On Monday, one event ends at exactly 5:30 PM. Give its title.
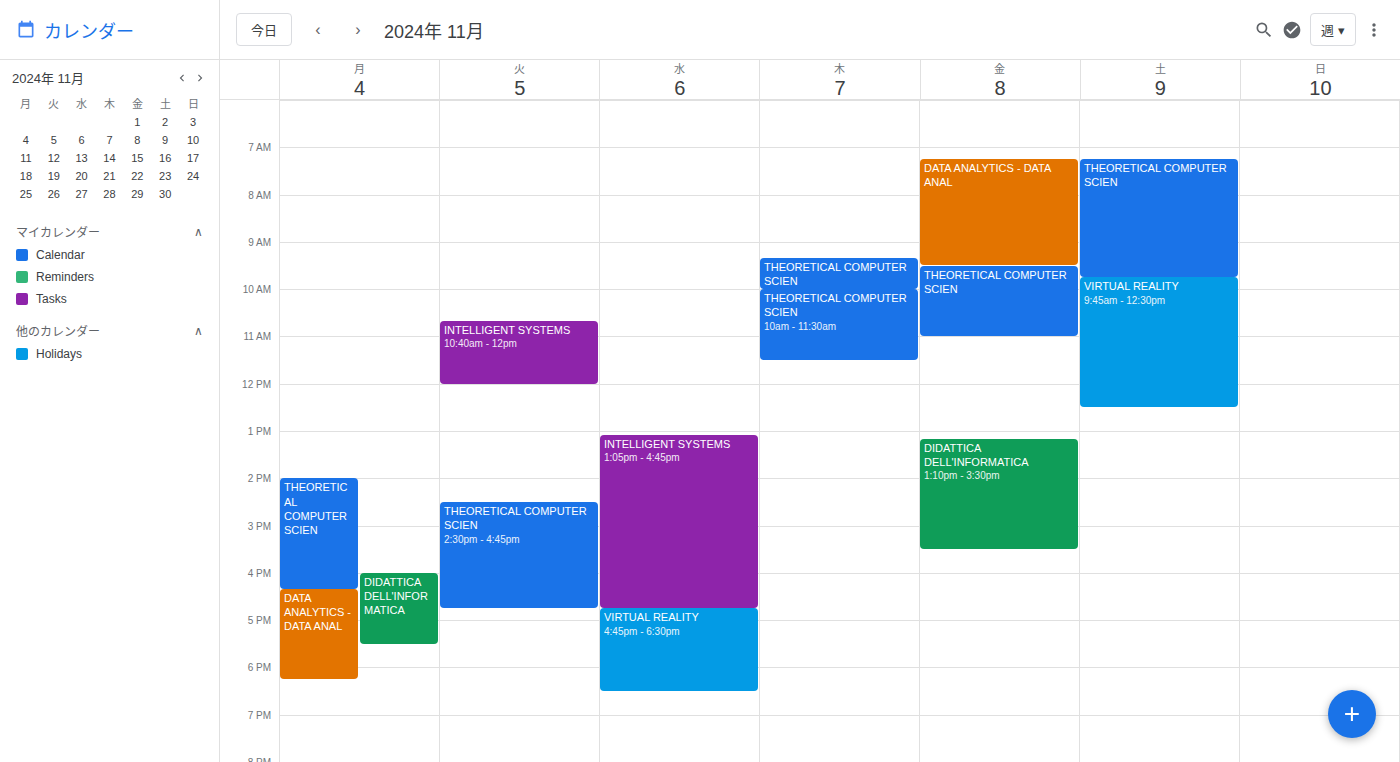
"DIDATTICA DELL'INFORMATICA"